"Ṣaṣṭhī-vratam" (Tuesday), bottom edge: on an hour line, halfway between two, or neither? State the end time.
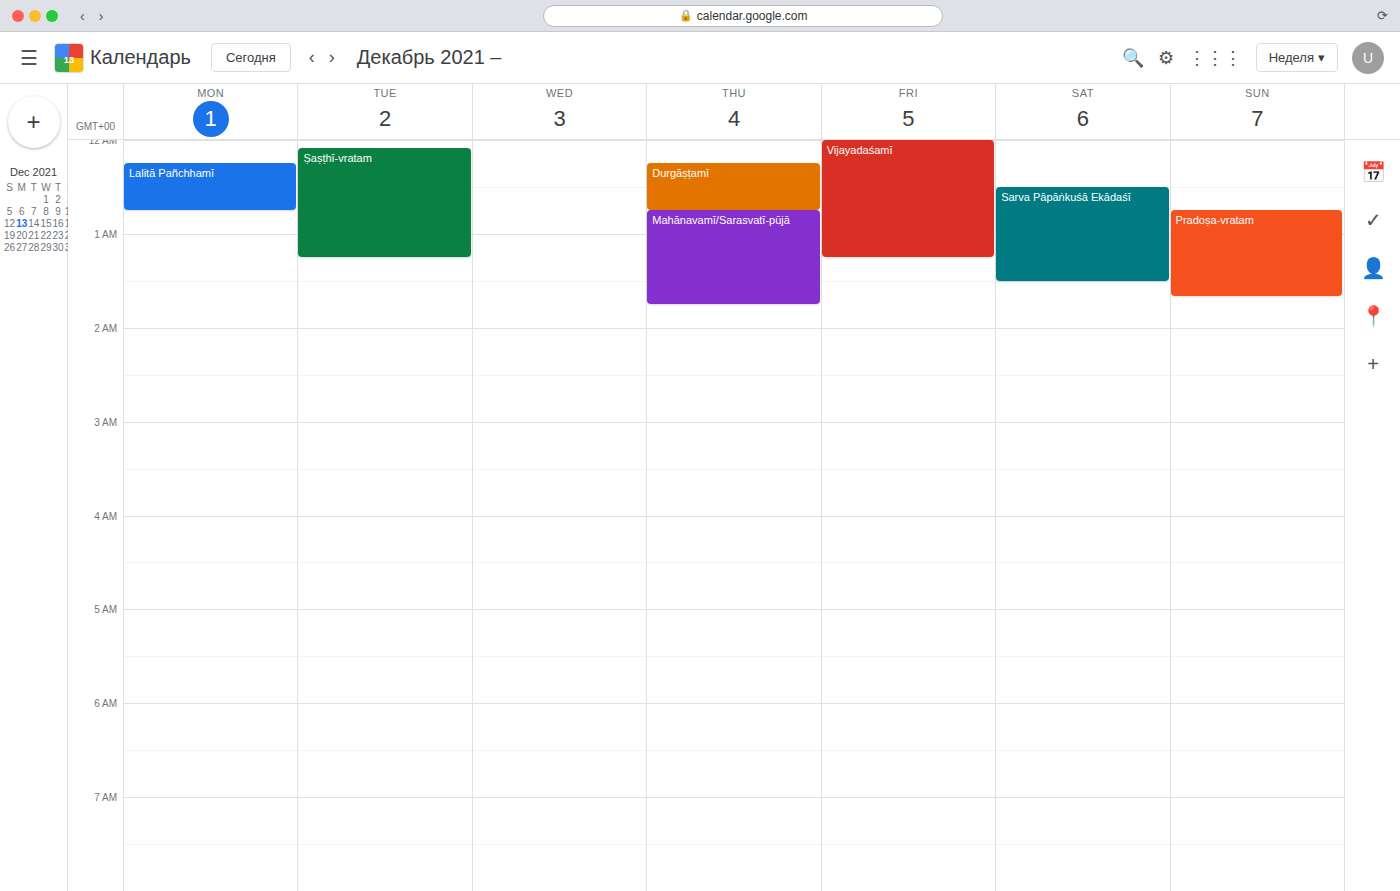
1:15 AM -- neither: a quarter of the way from the 1 AM line to the 2 AM line.